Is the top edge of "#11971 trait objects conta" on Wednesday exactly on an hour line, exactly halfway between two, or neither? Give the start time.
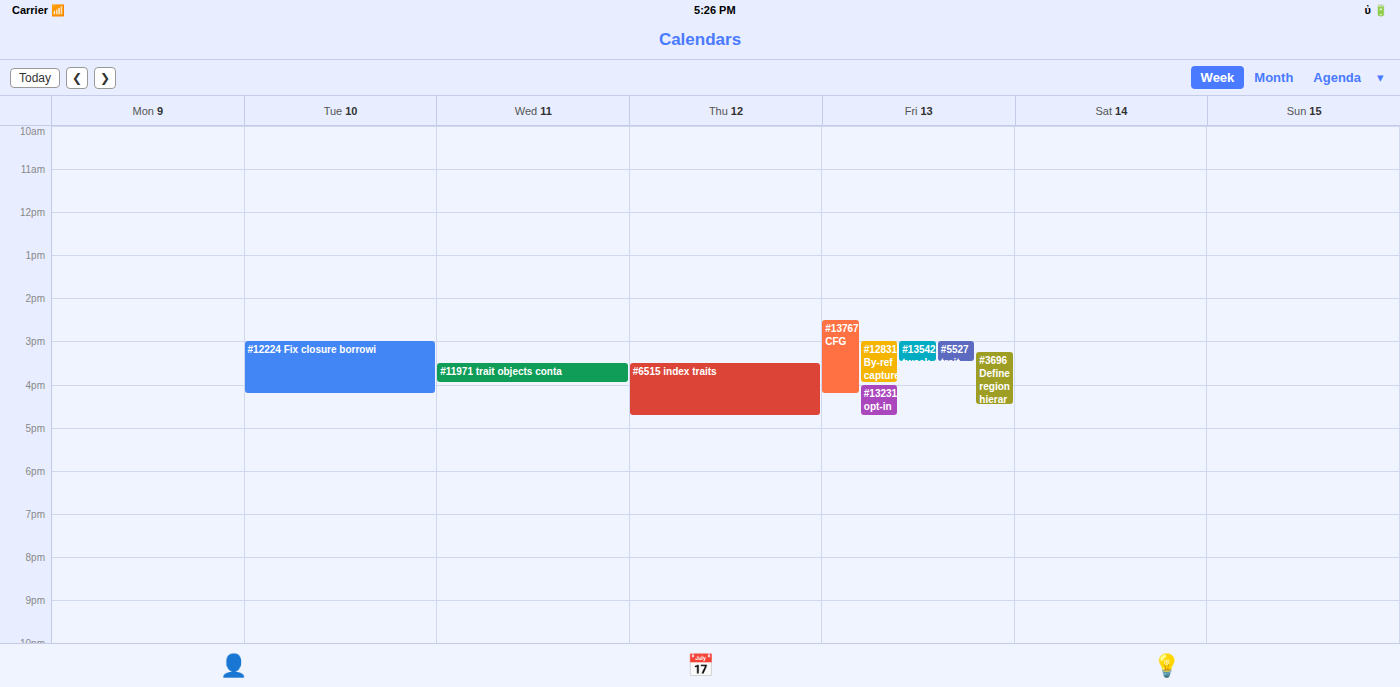
3:30 PM -- halfway between the 3 PM and 4 PM lines.